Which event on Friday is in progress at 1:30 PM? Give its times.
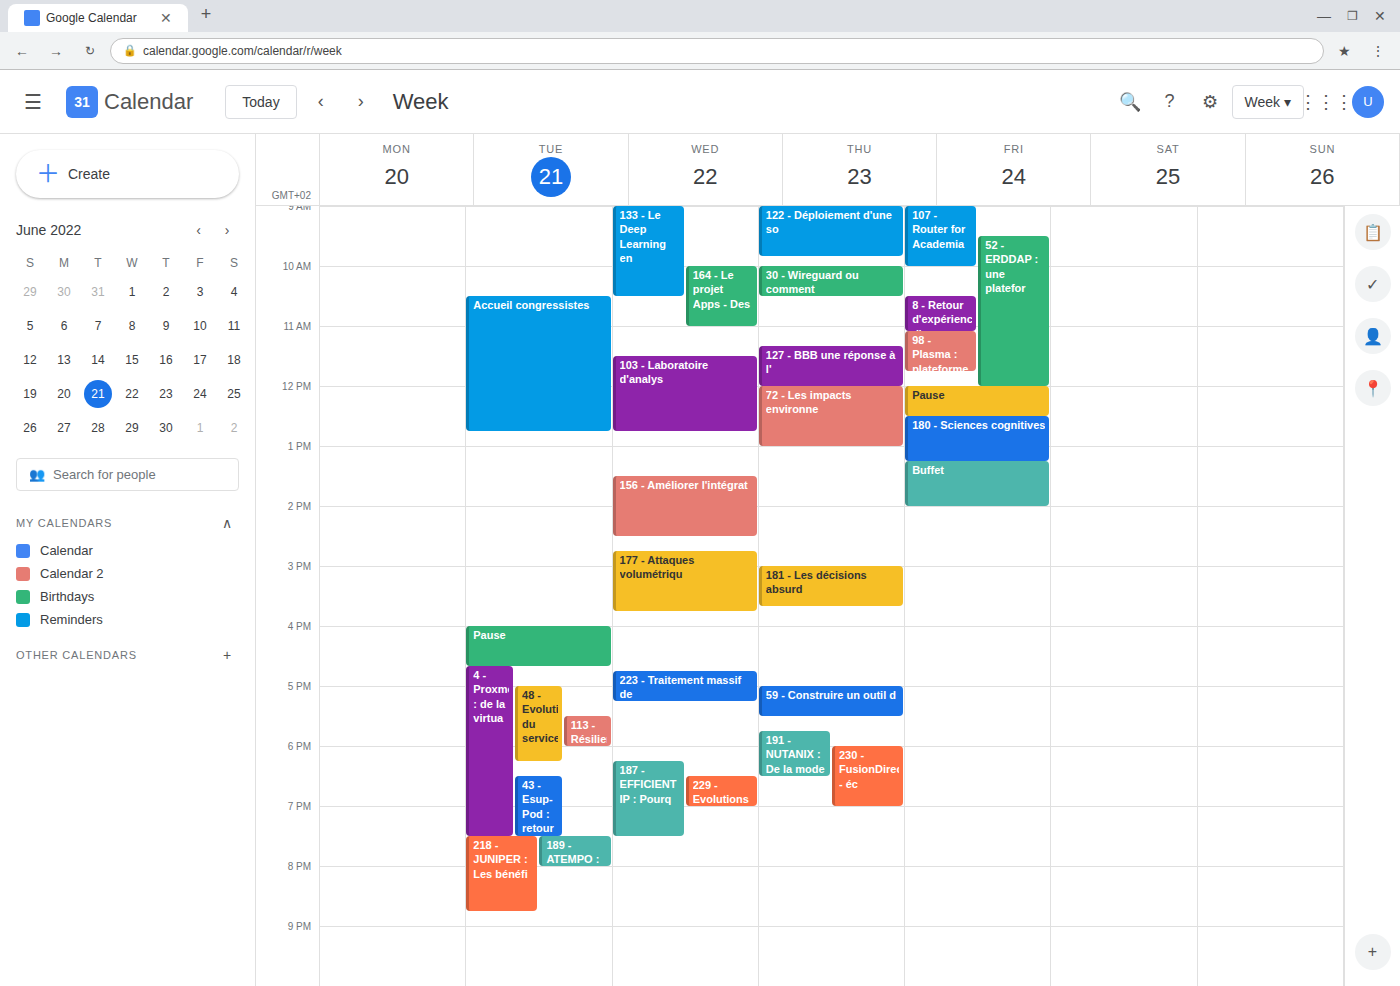
"Buffet", 1:15 PM to 2:00 PM